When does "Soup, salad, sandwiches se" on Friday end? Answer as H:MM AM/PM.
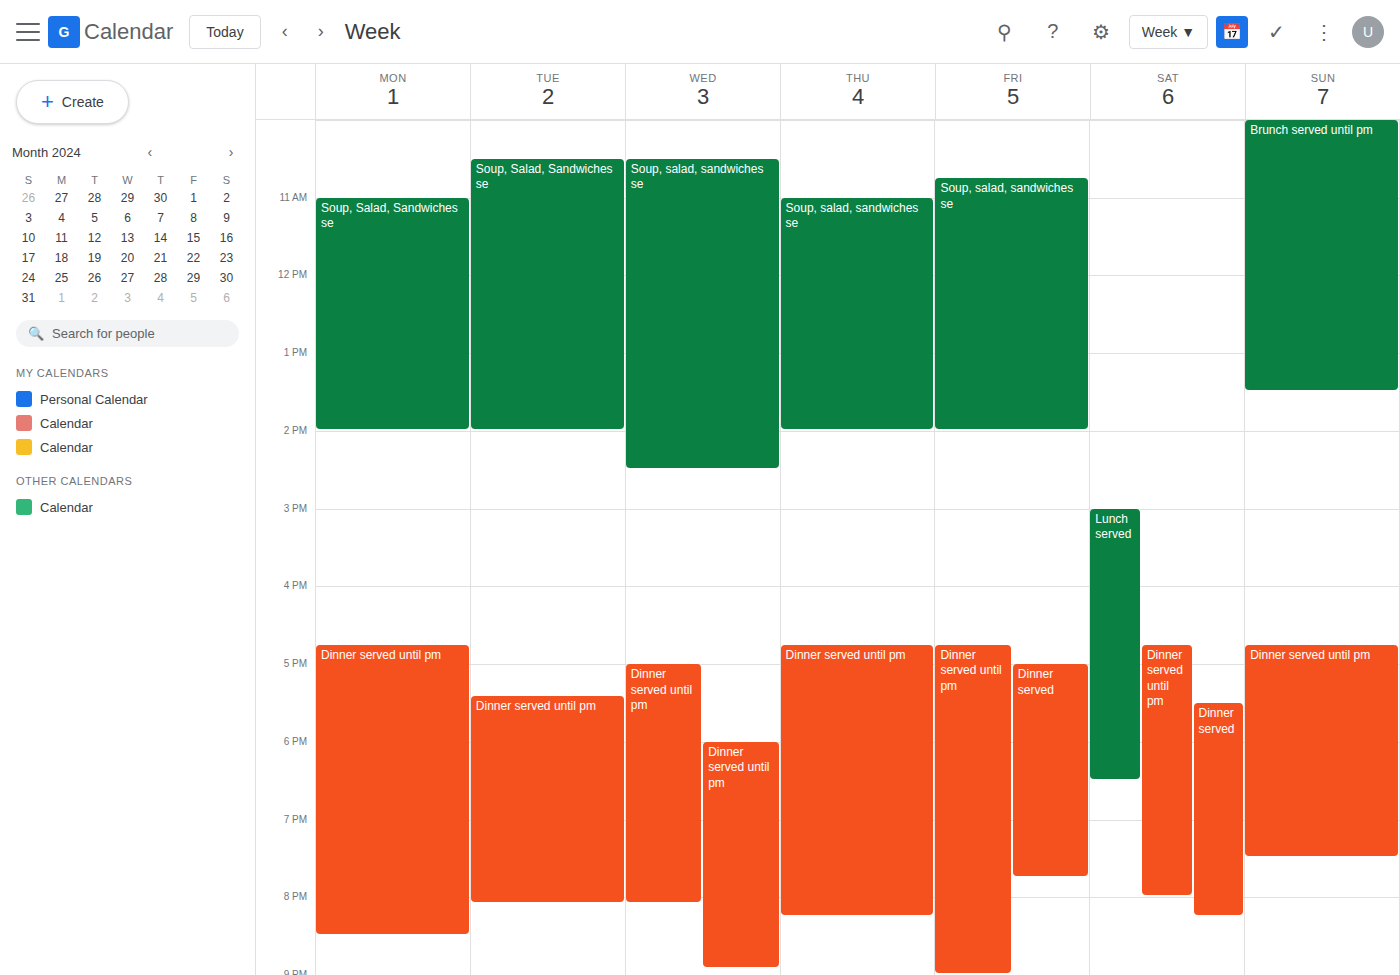
2:00 PM